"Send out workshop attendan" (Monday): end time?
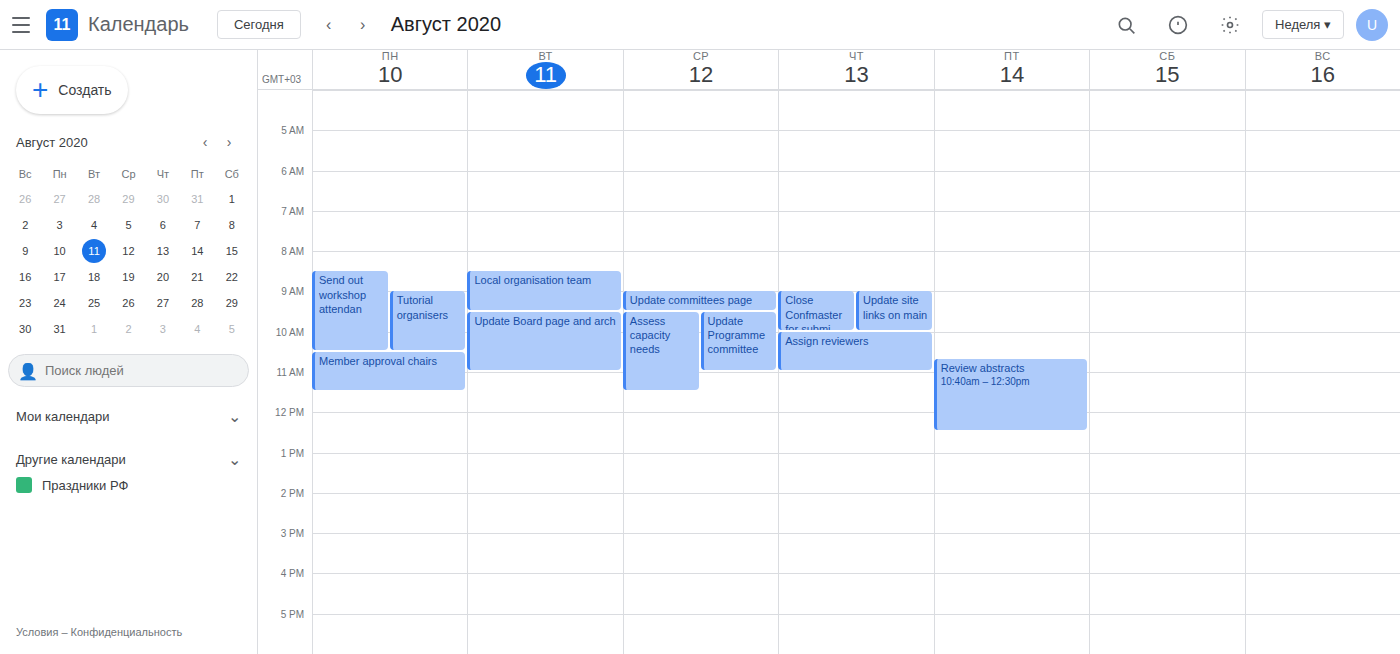
10:30 AM